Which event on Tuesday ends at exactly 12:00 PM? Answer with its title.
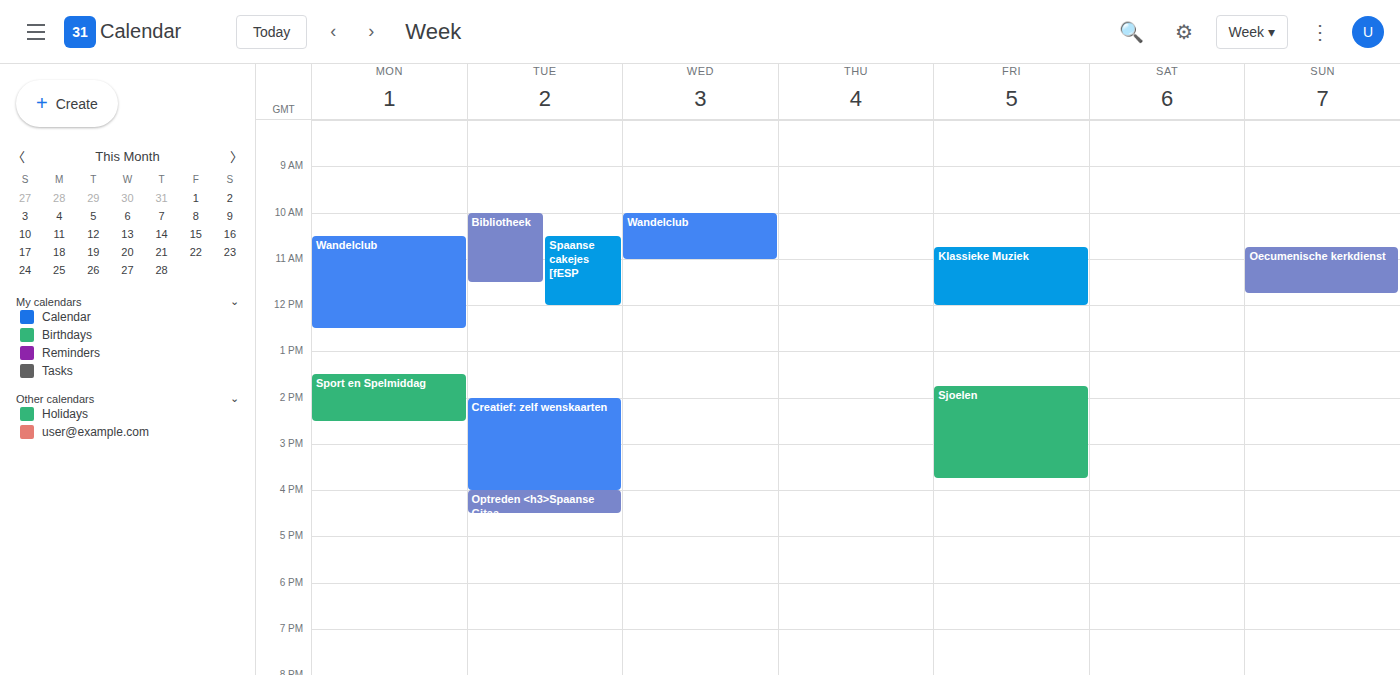
"Spaanse cakejes [fESP"